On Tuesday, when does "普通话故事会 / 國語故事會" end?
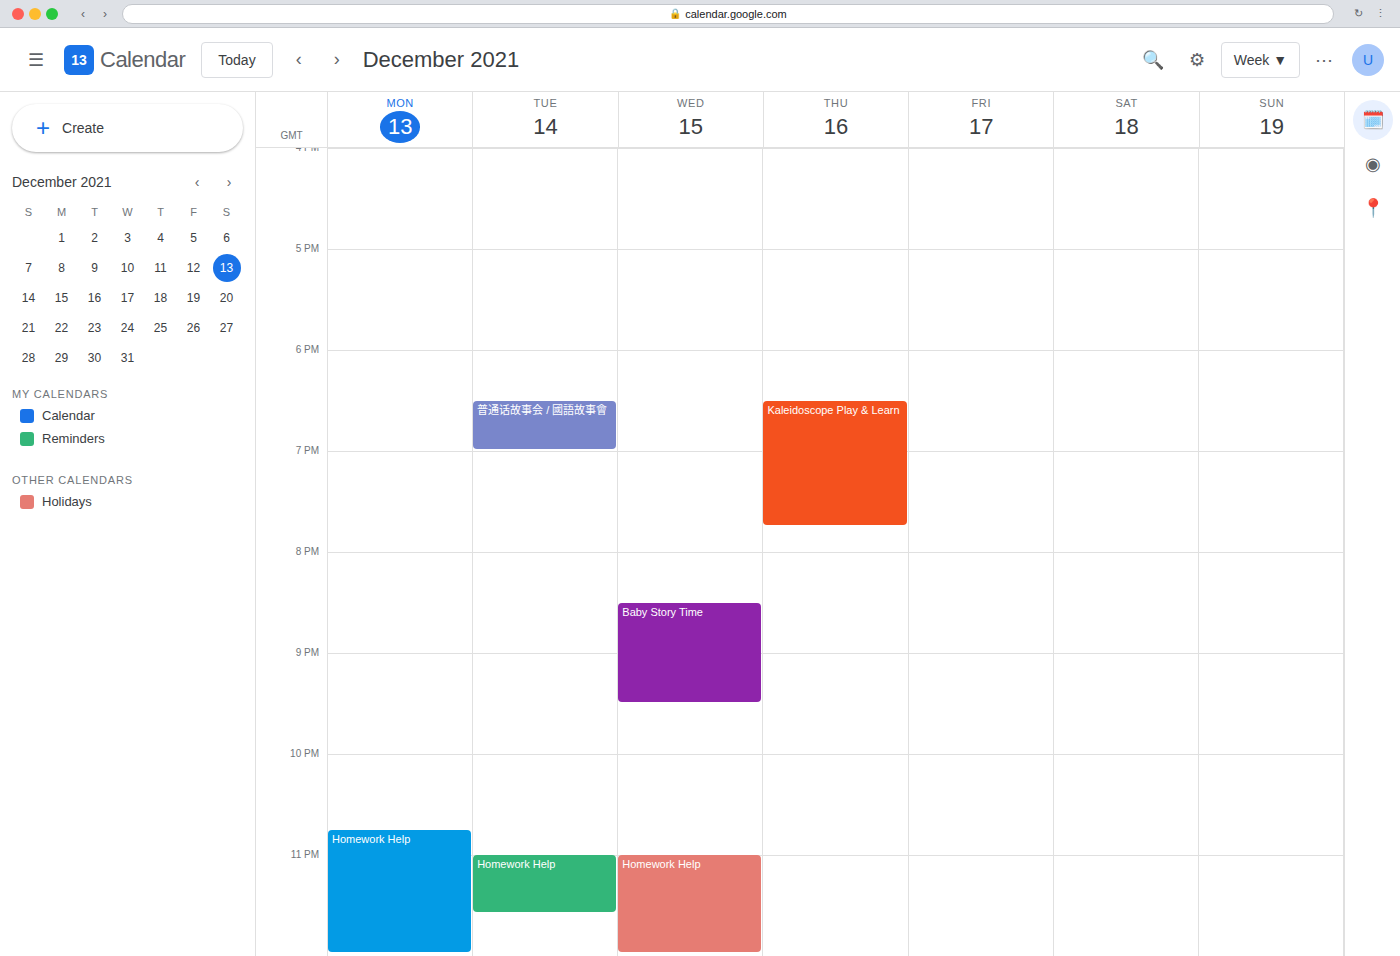
7:00 PM